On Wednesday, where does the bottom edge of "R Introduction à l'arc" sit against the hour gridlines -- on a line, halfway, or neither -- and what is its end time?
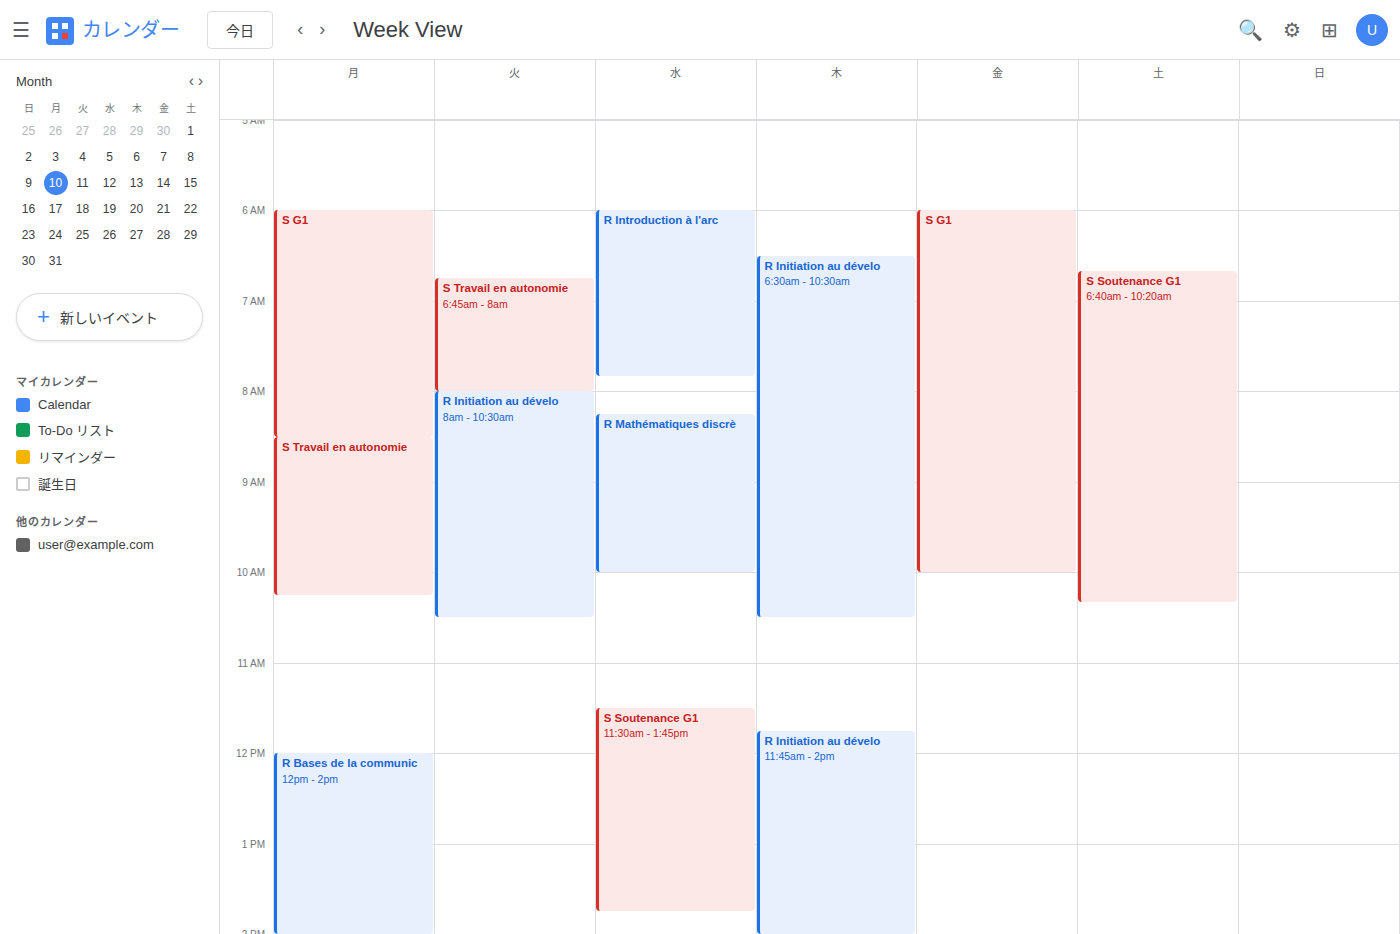
7:50 AM -- neither: 50 minutes below the 7 AM line and 10 minutes above the 8 AM line.